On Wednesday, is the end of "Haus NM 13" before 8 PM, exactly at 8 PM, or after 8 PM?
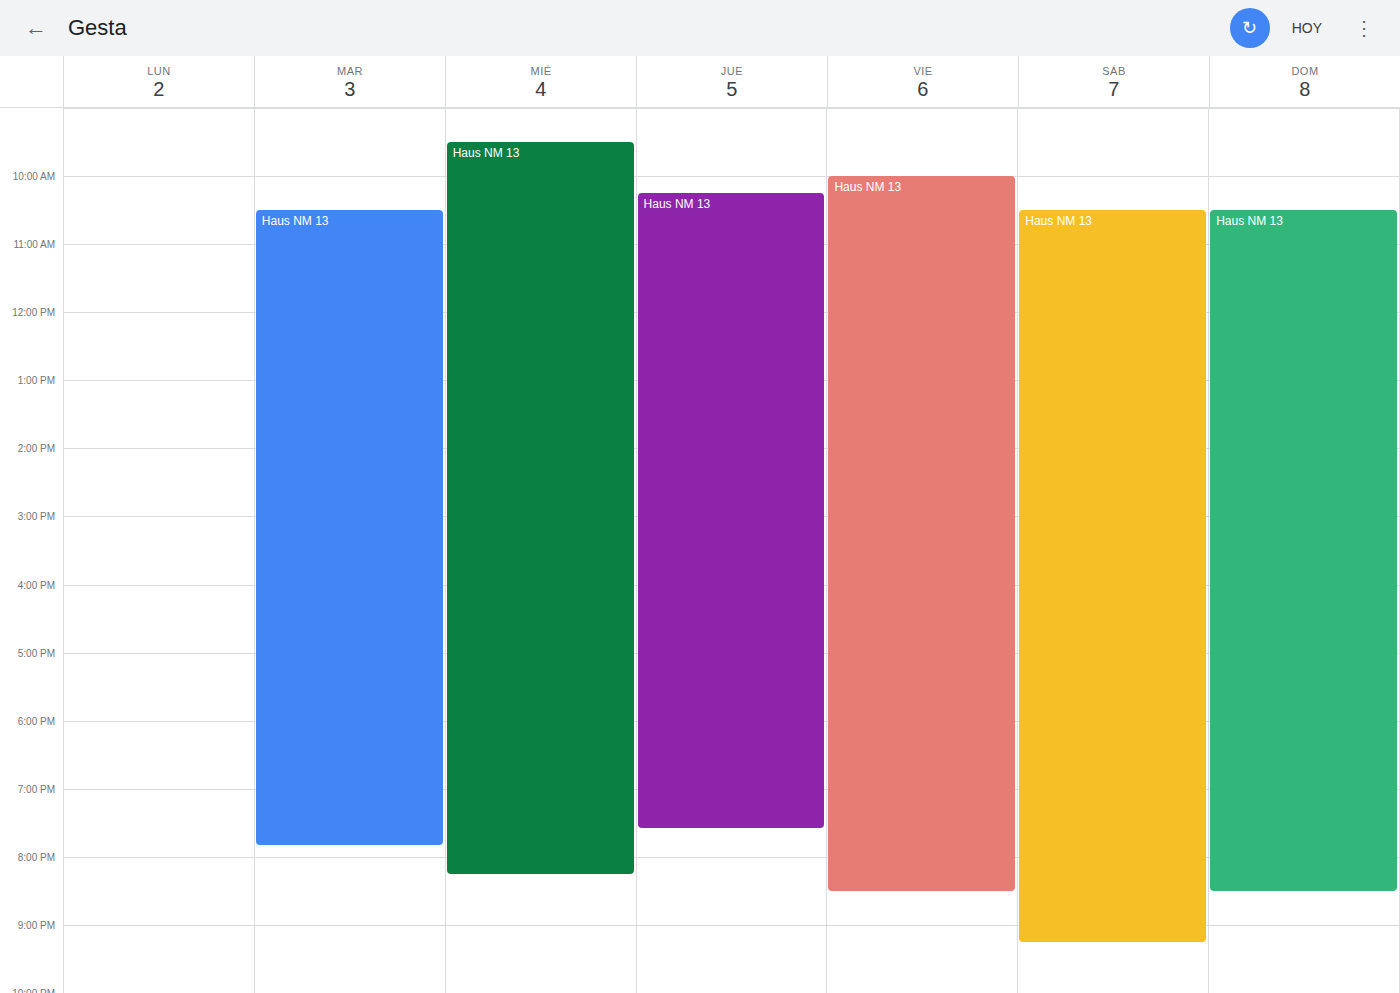
8:15 PM -- after 8 PM, 15 minutes below the 8 PM line.